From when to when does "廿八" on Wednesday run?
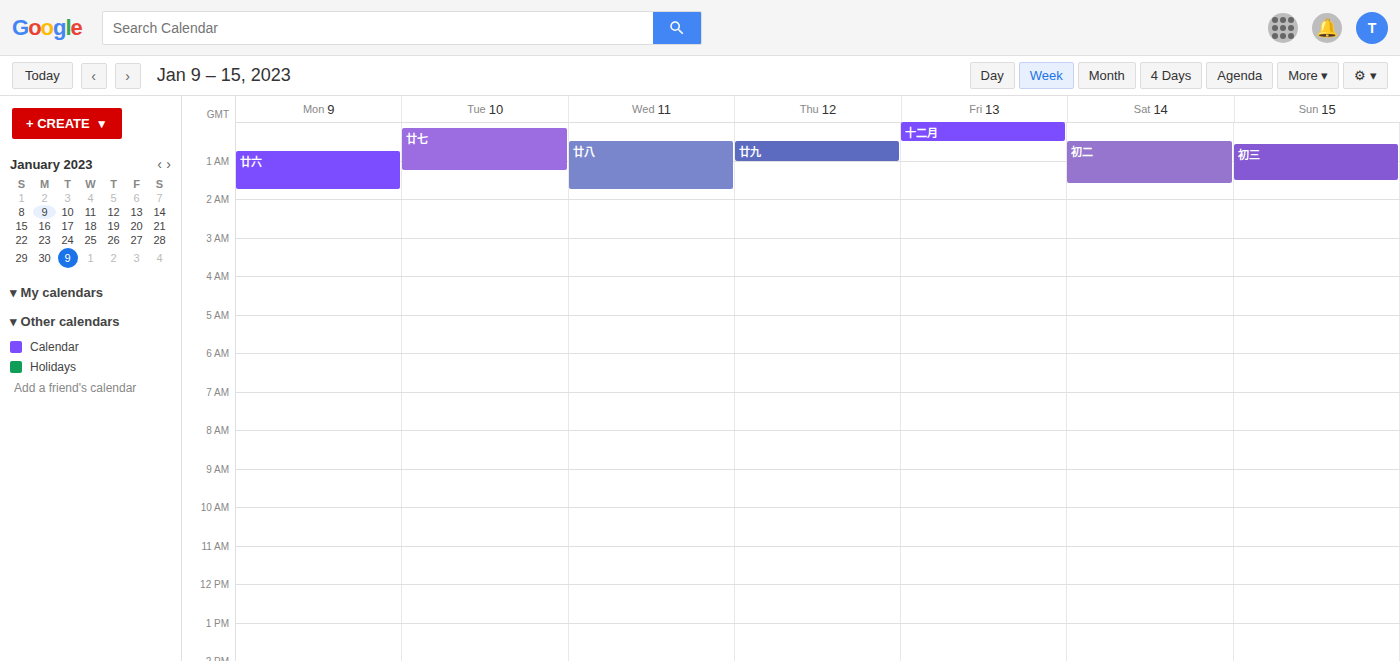
12:30 AM to 1:45 AM